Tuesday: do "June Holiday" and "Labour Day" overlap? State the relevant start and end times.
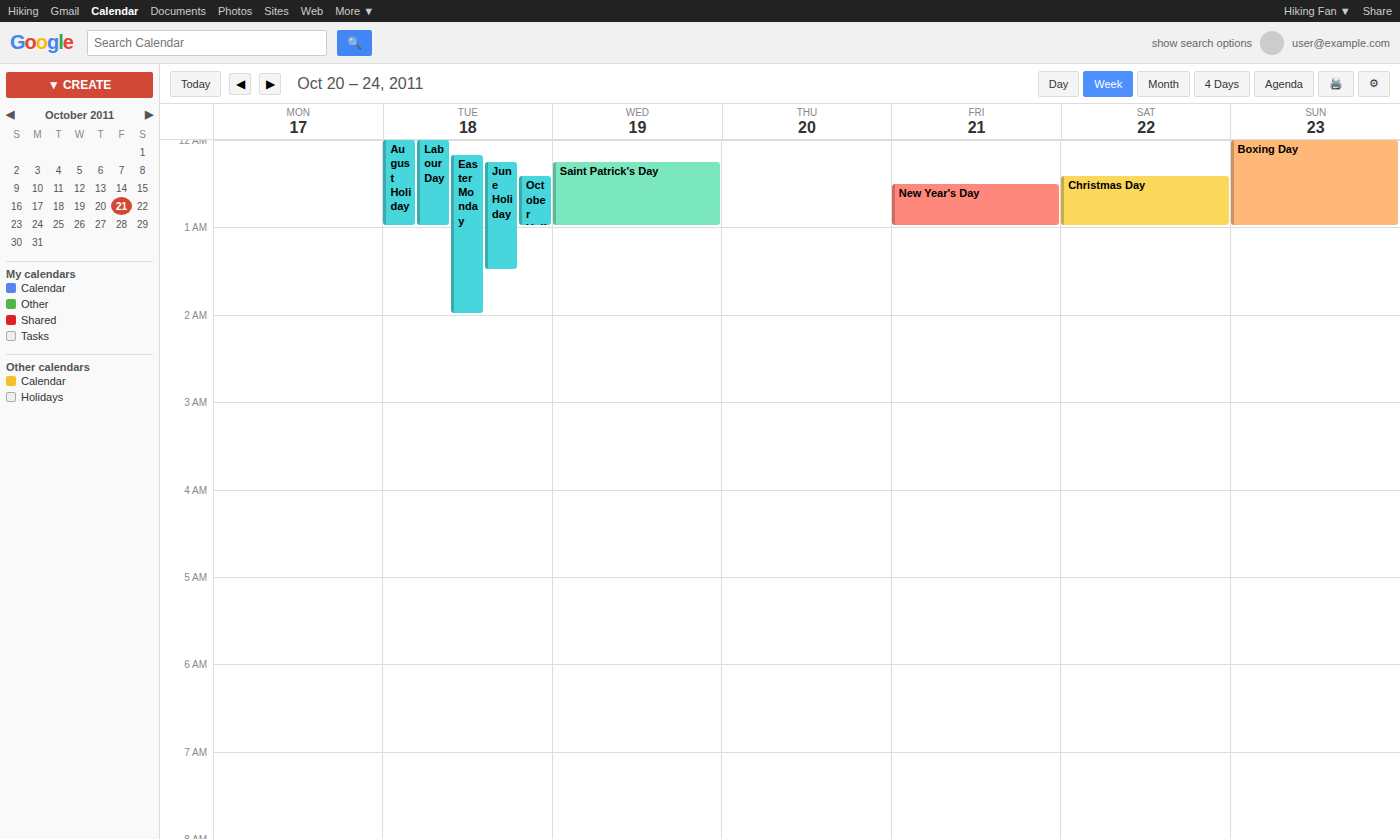
"June Holiday" starts at 12:15 AM, before "Labour Day" ends at 1:00 AM -- they overlap.